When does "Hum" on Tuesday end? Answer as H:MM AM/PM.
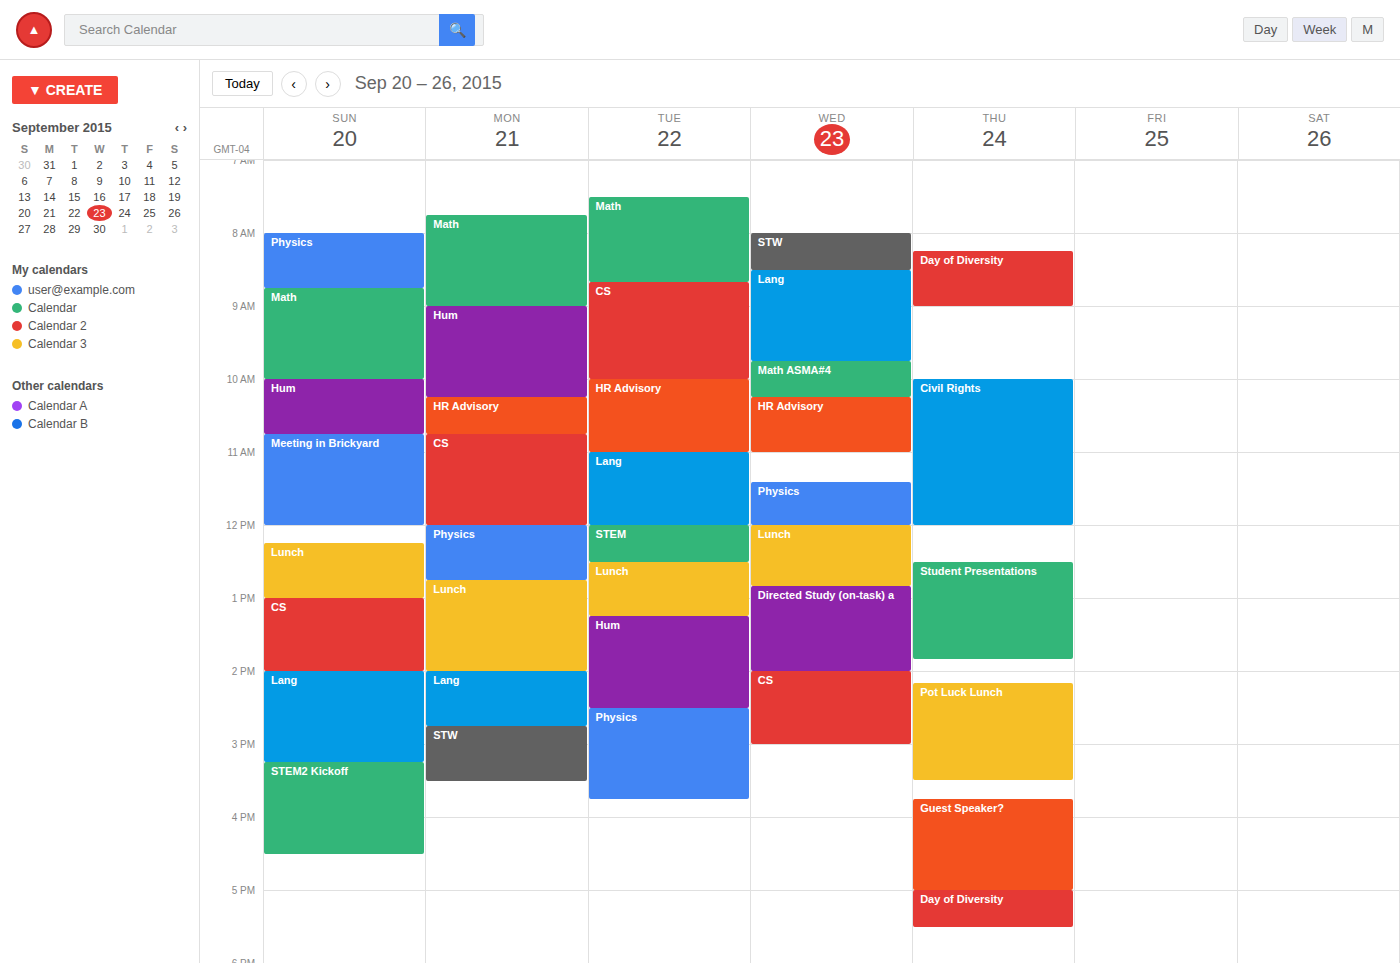
2:30 PM